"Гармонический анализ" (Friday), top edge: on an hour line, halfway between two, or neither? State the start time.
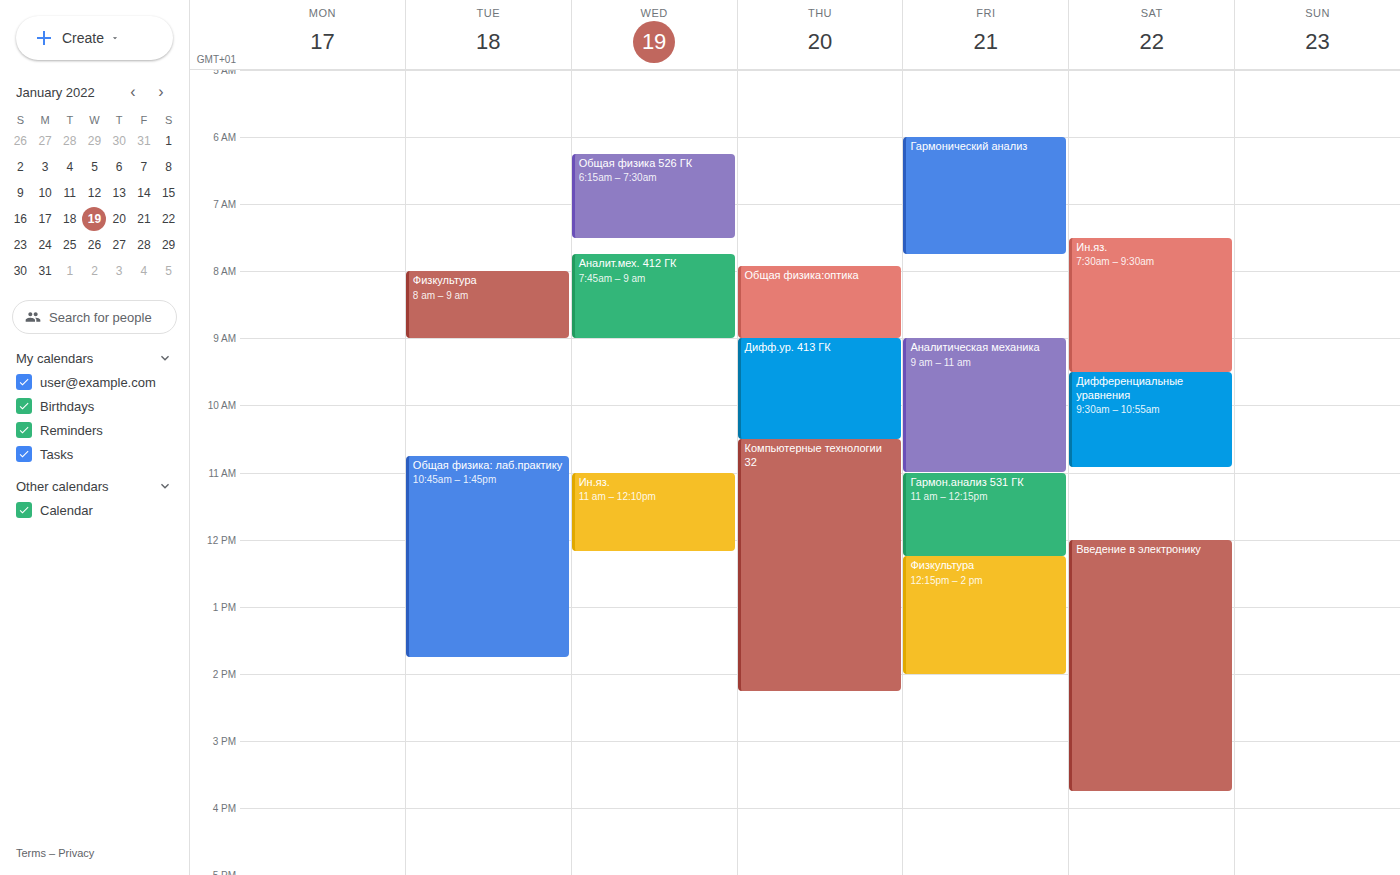
6:00 AM -- exactly on the 6 AM line.